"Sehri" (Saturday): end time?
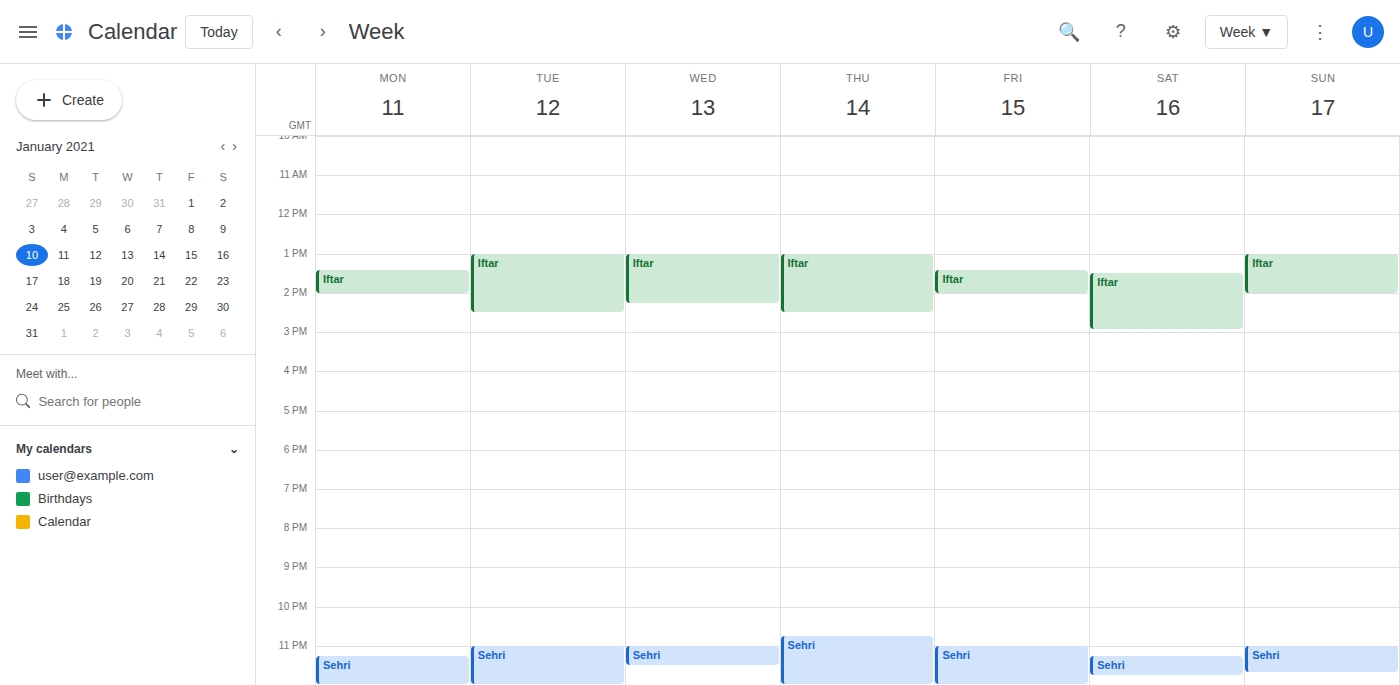
11:45 PM